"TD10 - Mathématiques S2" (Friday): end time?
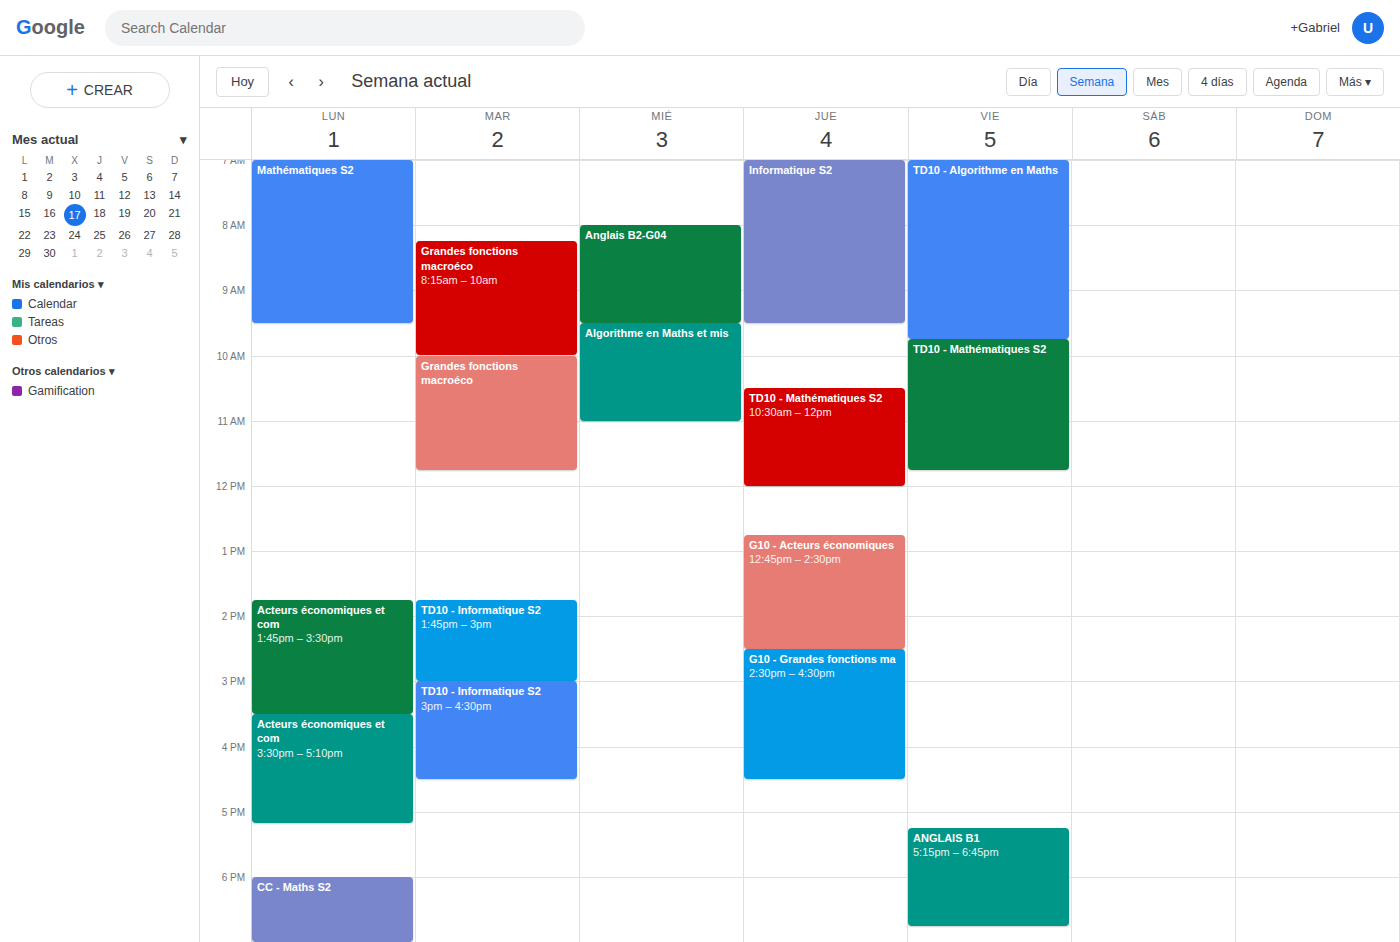
11:45 AM